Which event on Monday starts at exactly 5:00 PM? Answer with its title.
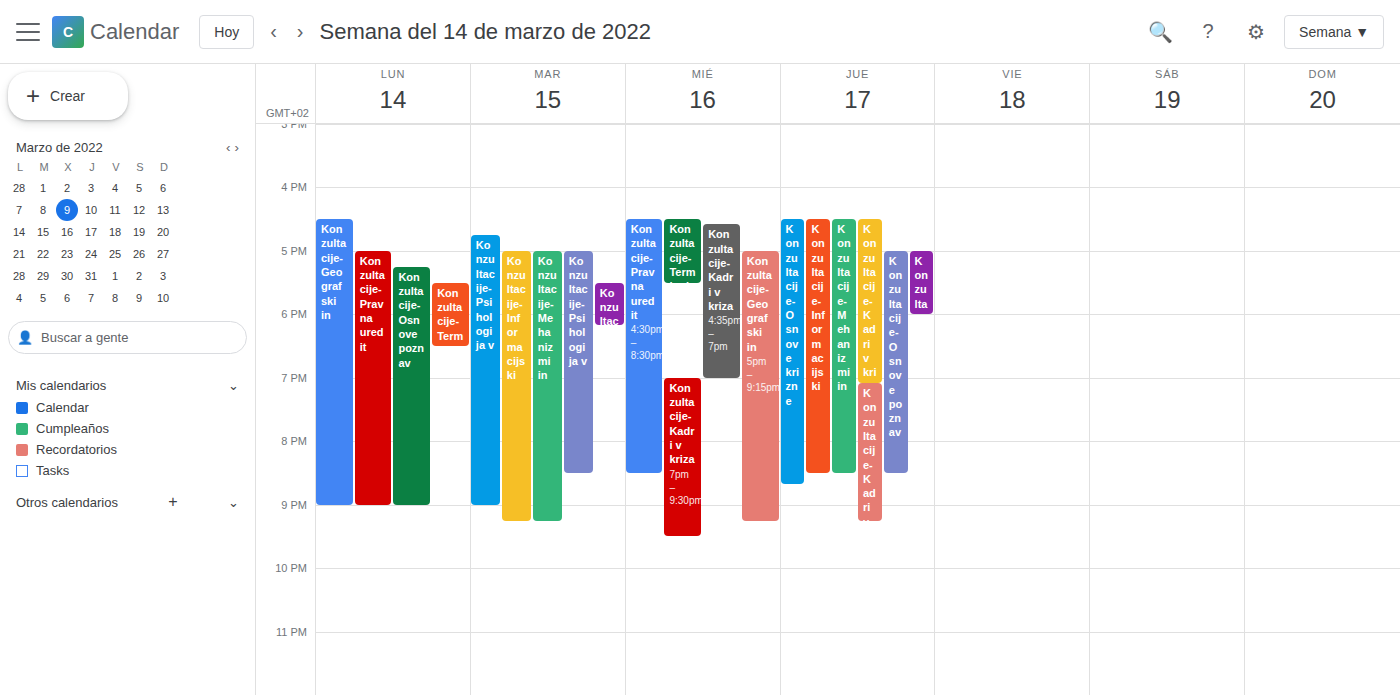
"Konzultacije-Pravna uredit"